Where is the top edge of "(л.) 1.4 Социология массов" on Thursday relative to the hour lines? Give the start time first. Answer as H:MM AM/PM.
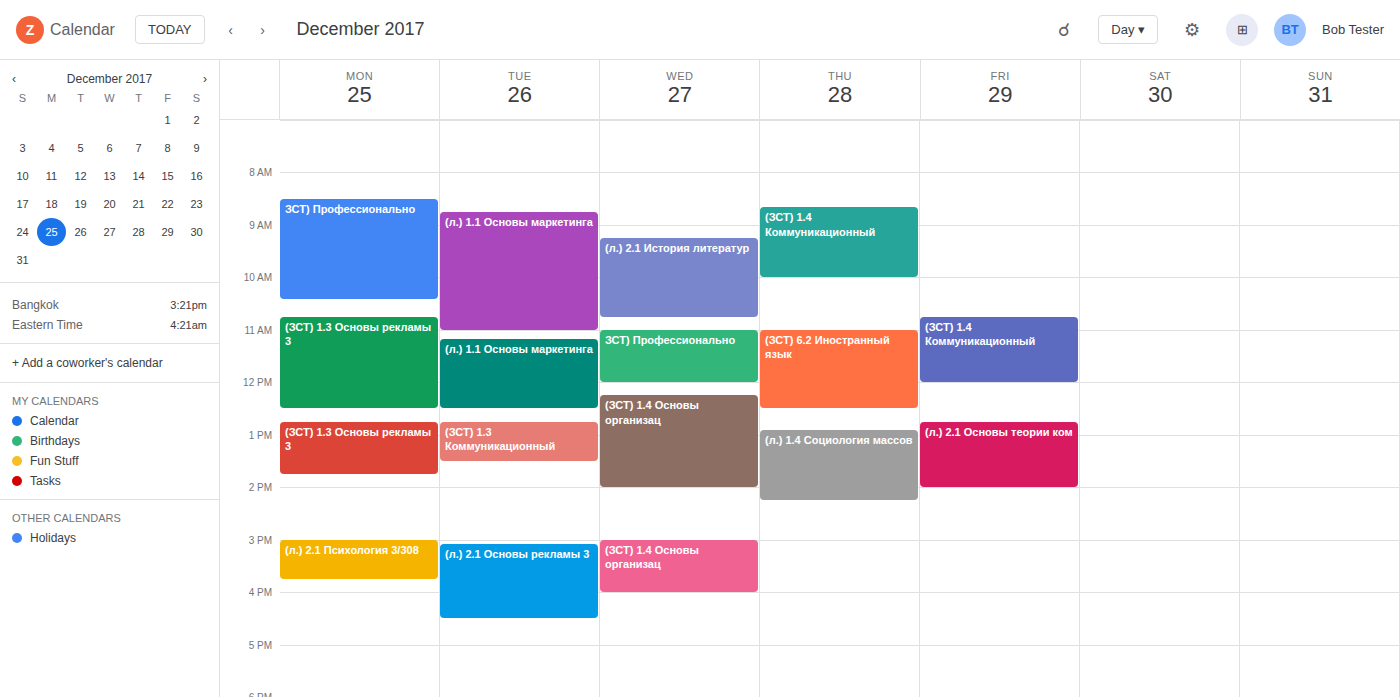
12:55 PM -- neither: 55 minutes below the 12 PM line and 5 minutes above the 1 PM line.